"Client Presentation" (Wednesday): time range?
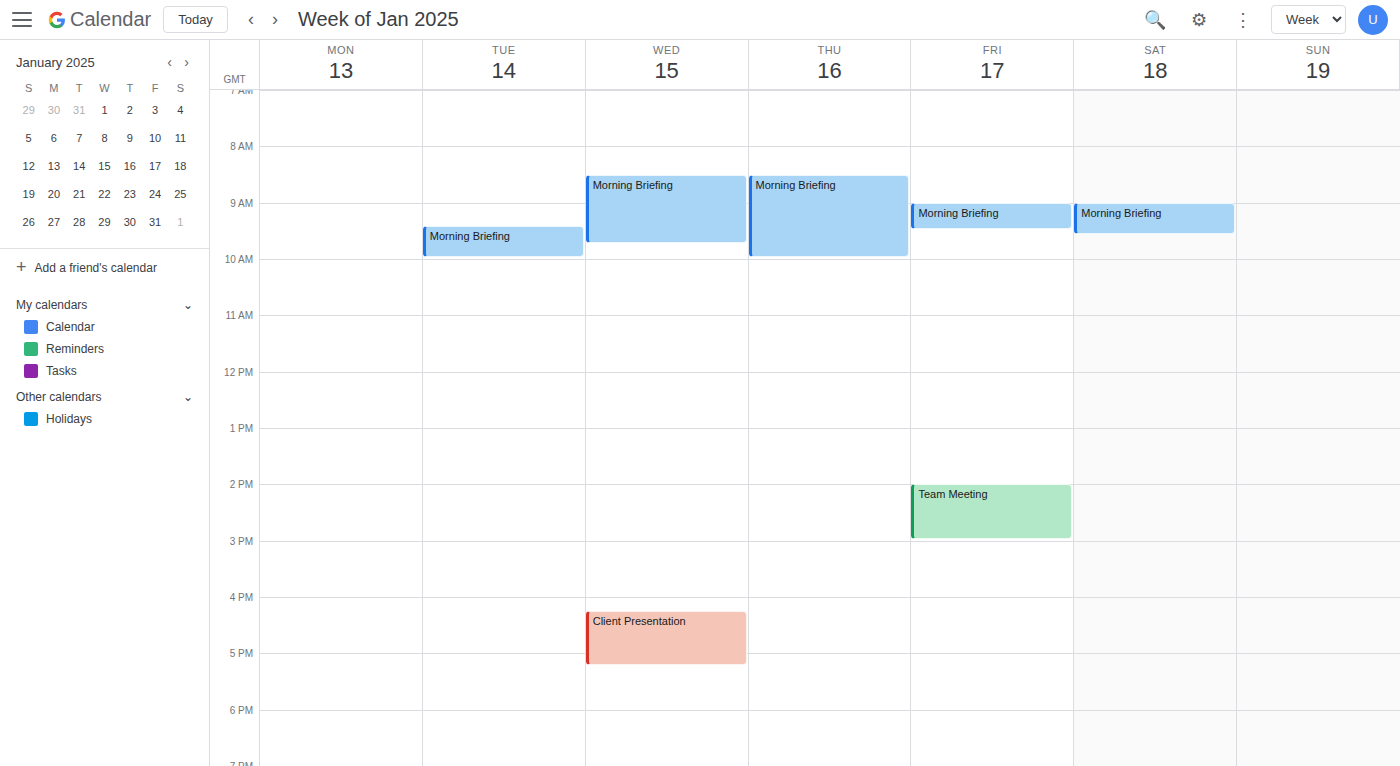
4:15 PM to 5:15 PM